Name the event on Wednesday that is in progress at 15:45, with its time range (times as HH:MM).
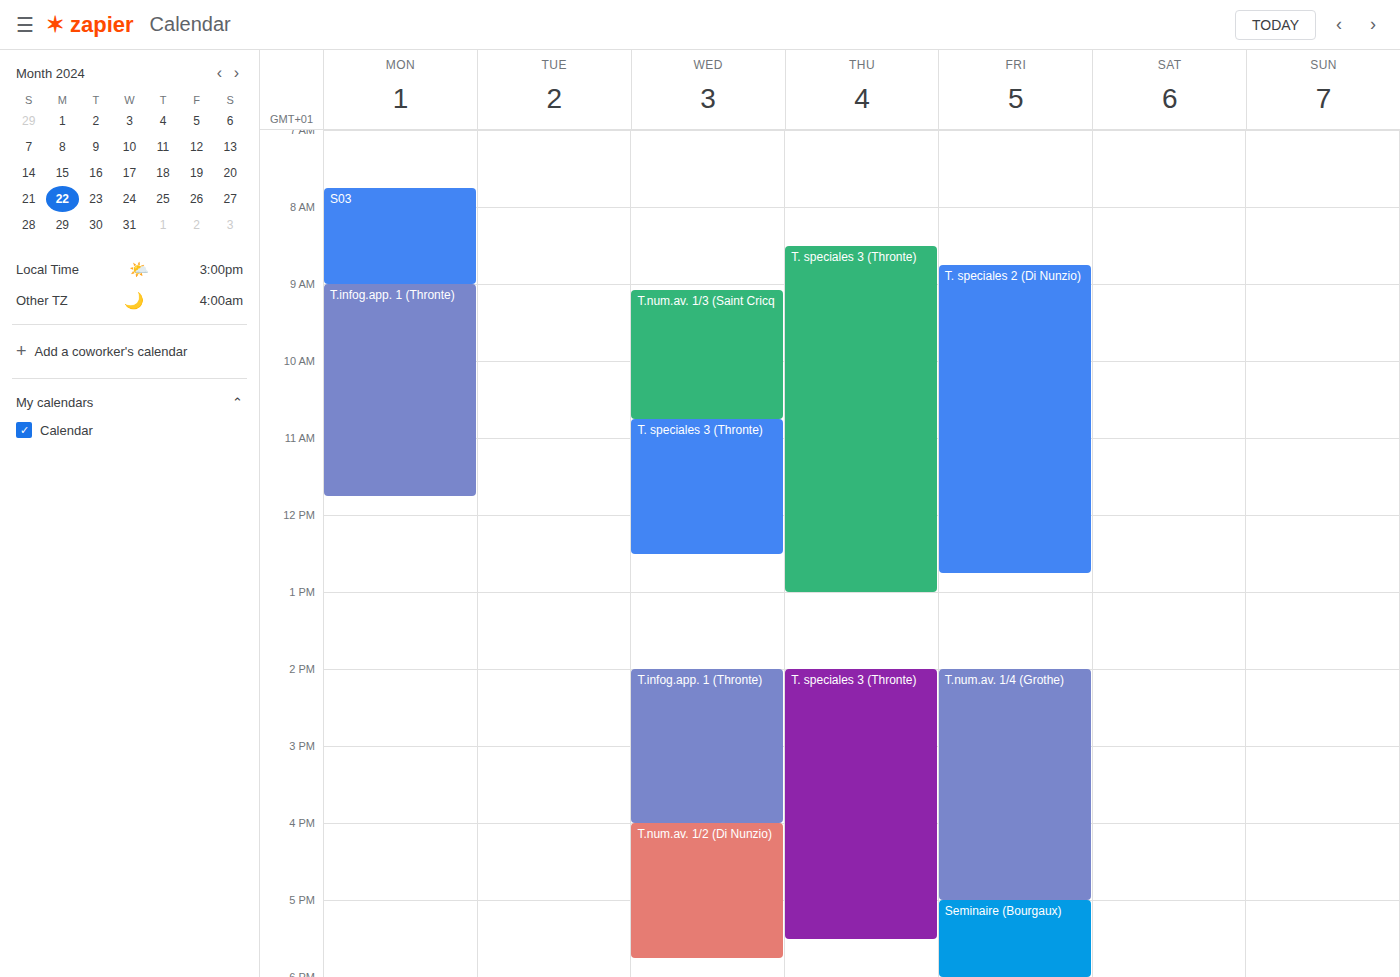
"T.infog.app. 1 (Thronte)", 14:00 to 16:00